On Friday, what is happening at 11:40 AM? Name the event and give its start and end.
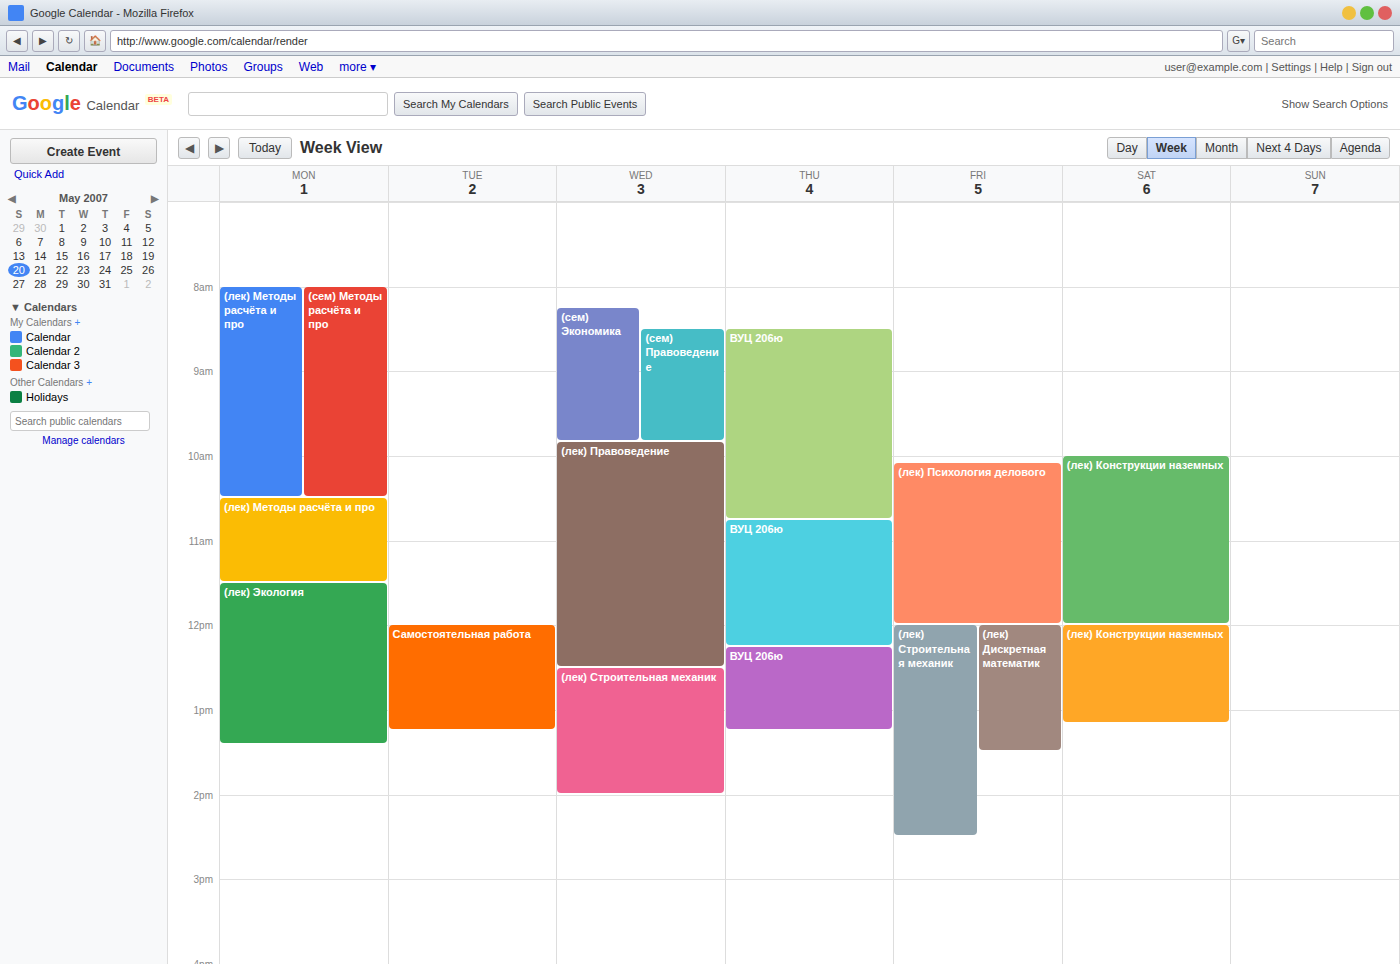
"(лек) Психология делового", 10:05 AM to 12:00 PM